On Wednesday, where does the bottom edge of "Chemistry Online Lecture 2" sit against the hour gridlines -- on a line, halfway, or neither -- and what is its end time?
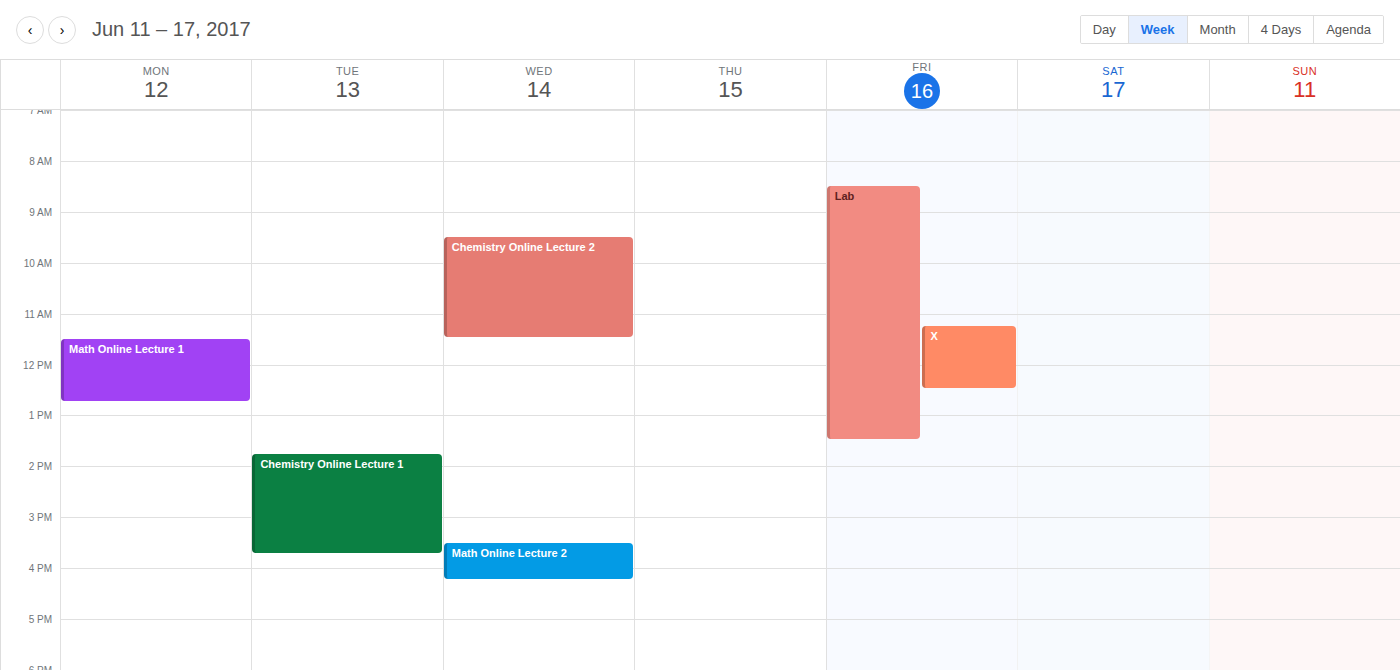
11:30 AM -- halfway between the 11 AM and 12 PM lines.